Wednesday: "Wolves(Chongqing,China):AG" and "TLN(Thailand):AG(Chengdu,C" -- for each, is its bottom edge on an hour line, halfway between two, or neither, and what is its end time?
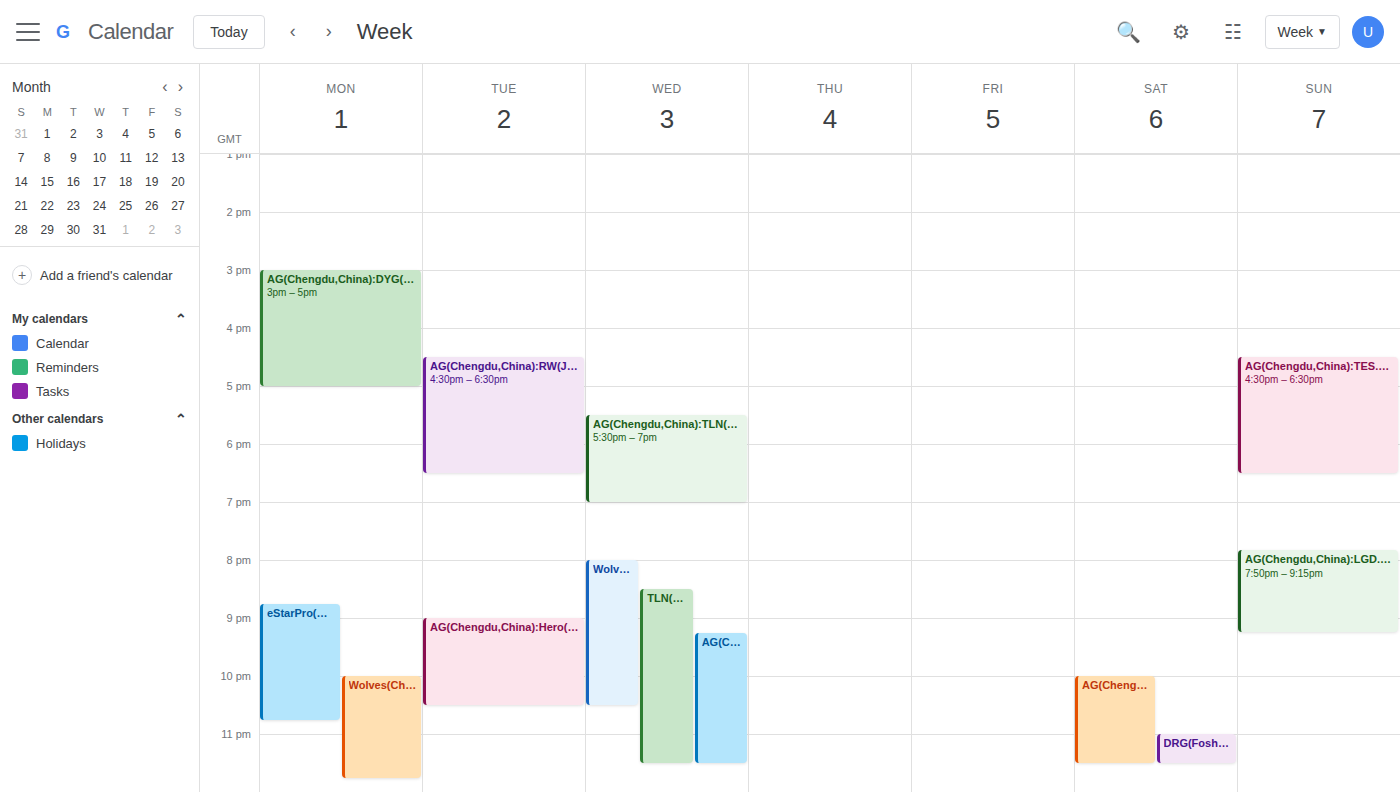
"Wolves(Chongqing,China):AG": 10:30 PM, halfway between the 10 PM and 11 PM lines. "TLN(Thailand):AG(Chengdu,C": 11:30 PM, halfway between the 11 PM and 12 AM lines.